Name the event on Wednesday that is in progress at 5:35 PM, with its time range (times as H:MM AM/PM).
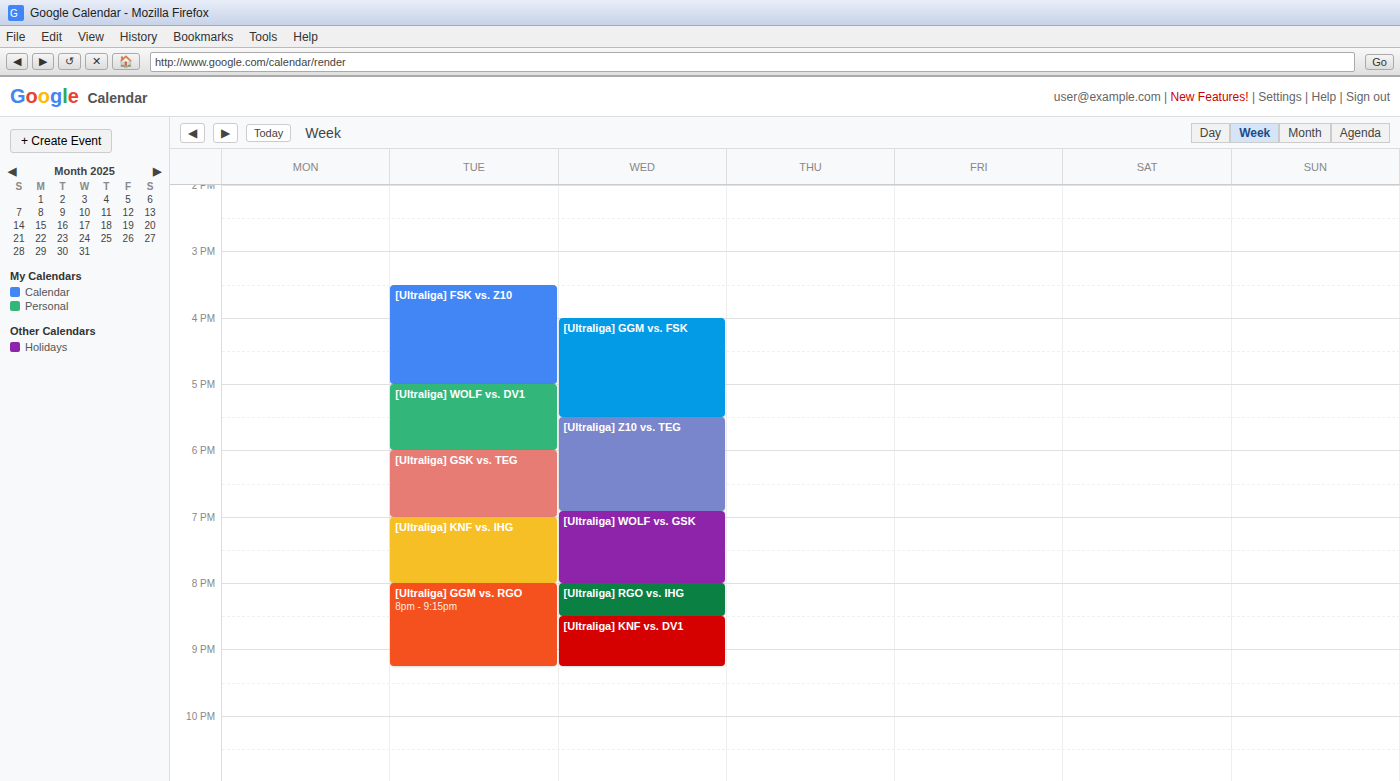
"[Ultraliga] Z10 vs. TEG", 5:30 PM to 6:55 PM